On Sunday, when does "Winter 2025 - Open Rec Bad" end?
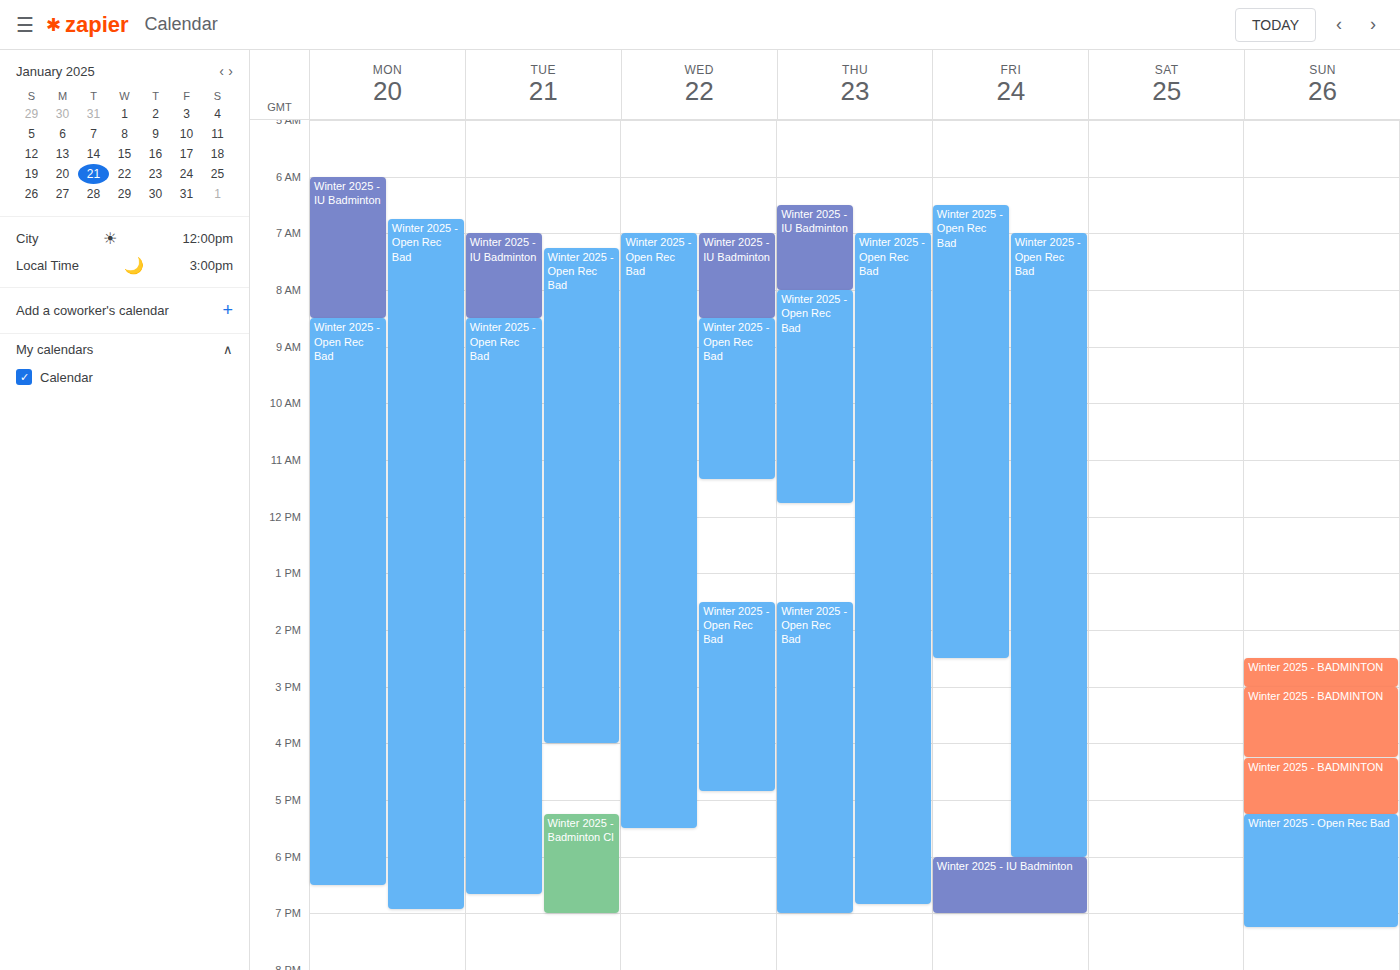
7:15 PM